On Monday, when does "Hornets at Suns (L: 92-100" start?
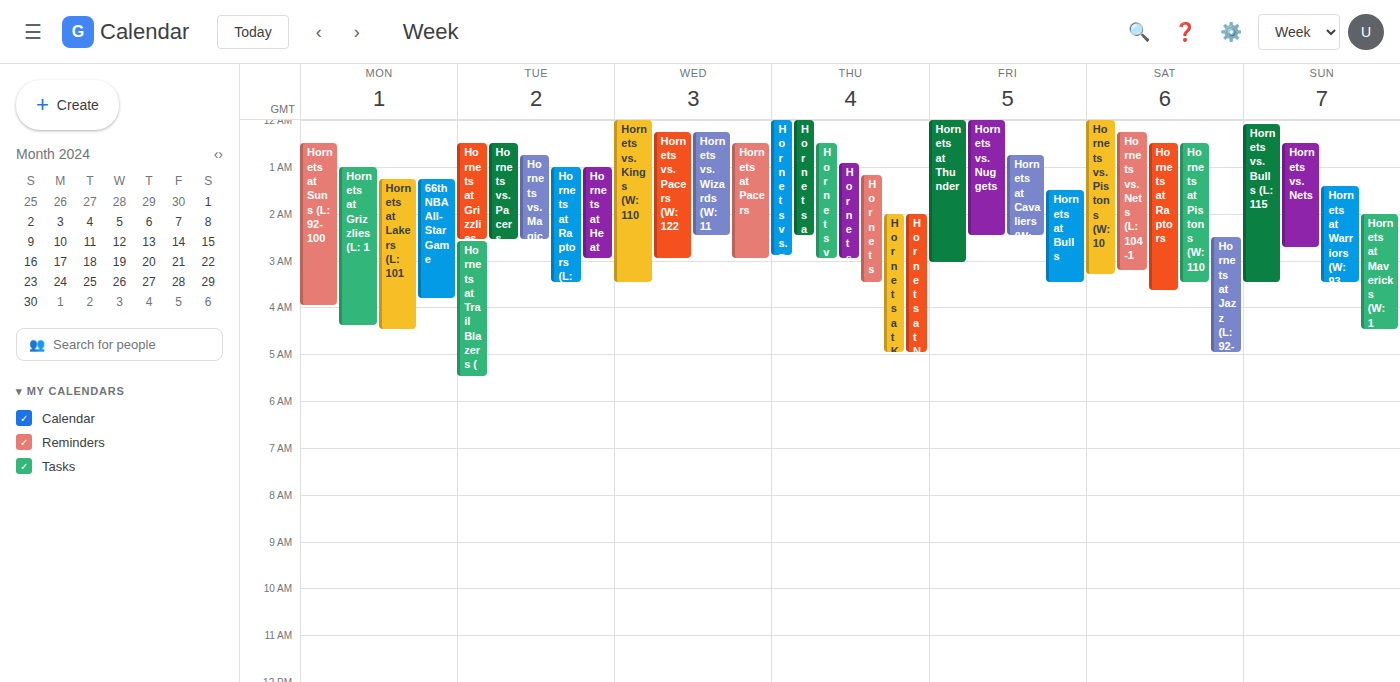
12:30 AM